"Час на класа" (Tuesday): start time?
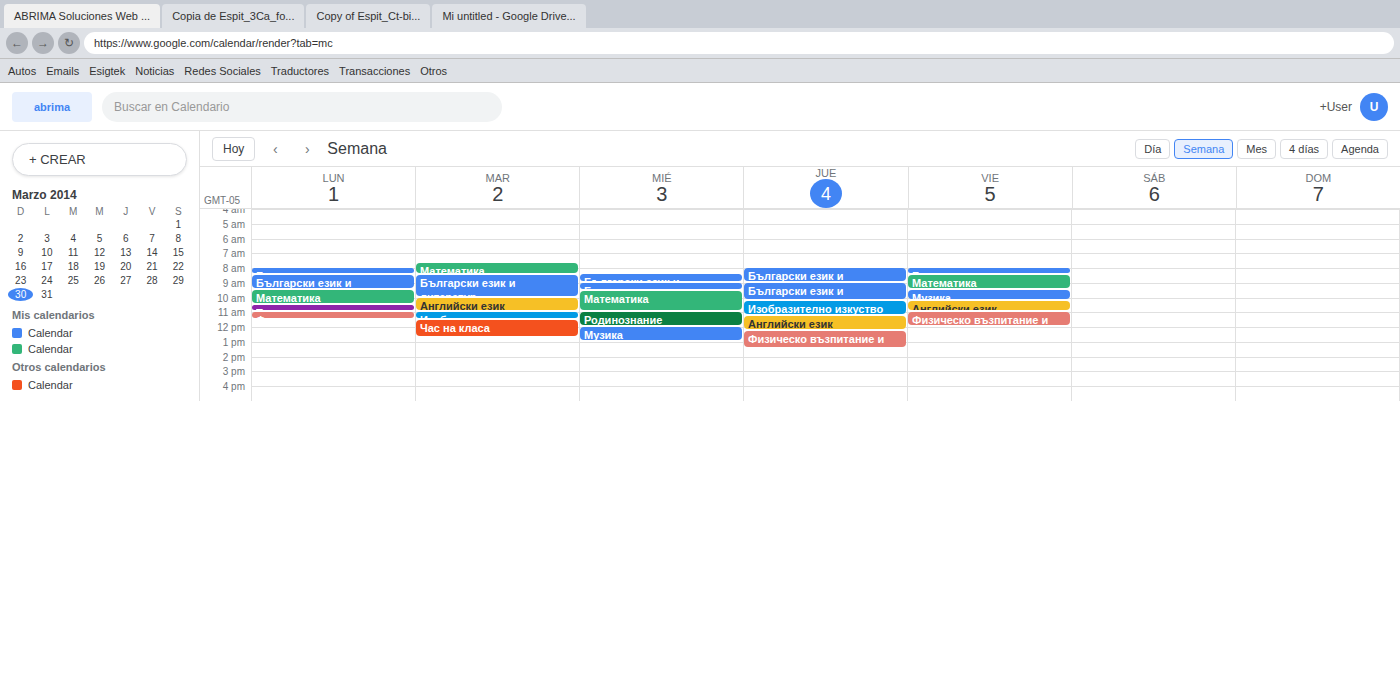
11:30 AM